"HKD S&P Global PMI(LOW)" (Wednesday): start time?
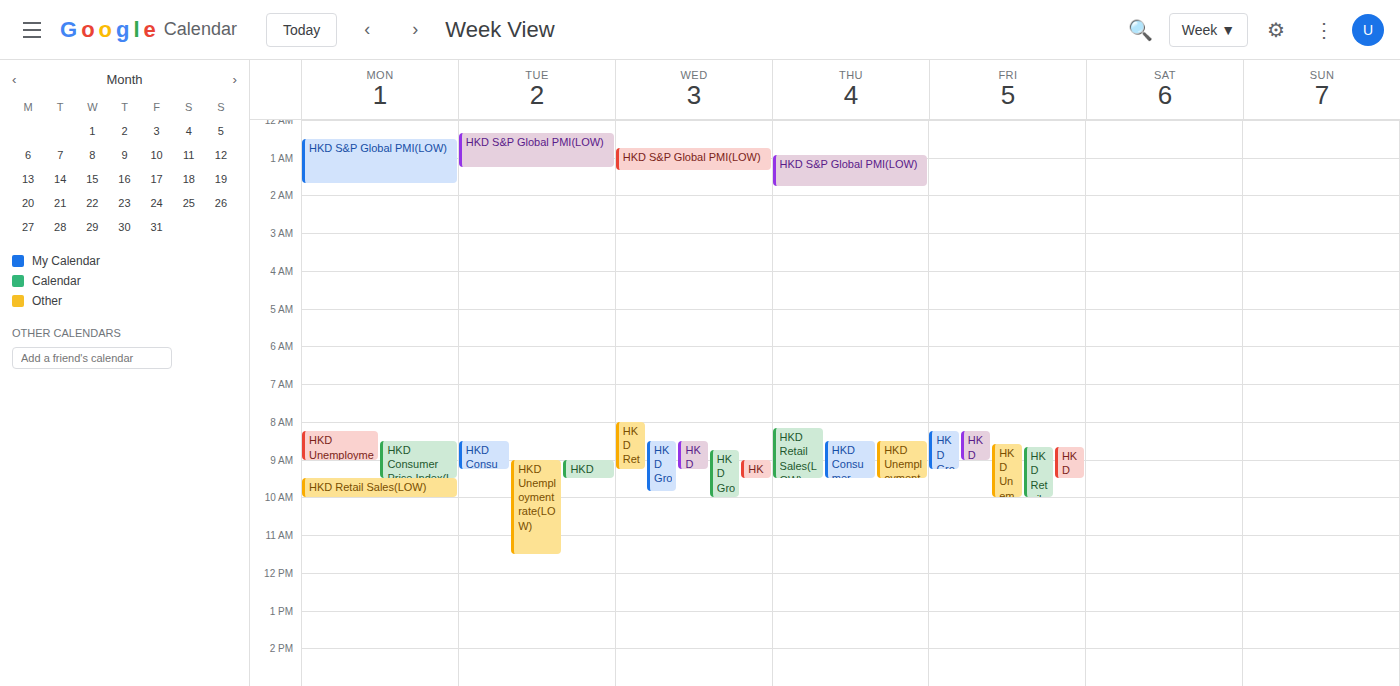
12:45 AM